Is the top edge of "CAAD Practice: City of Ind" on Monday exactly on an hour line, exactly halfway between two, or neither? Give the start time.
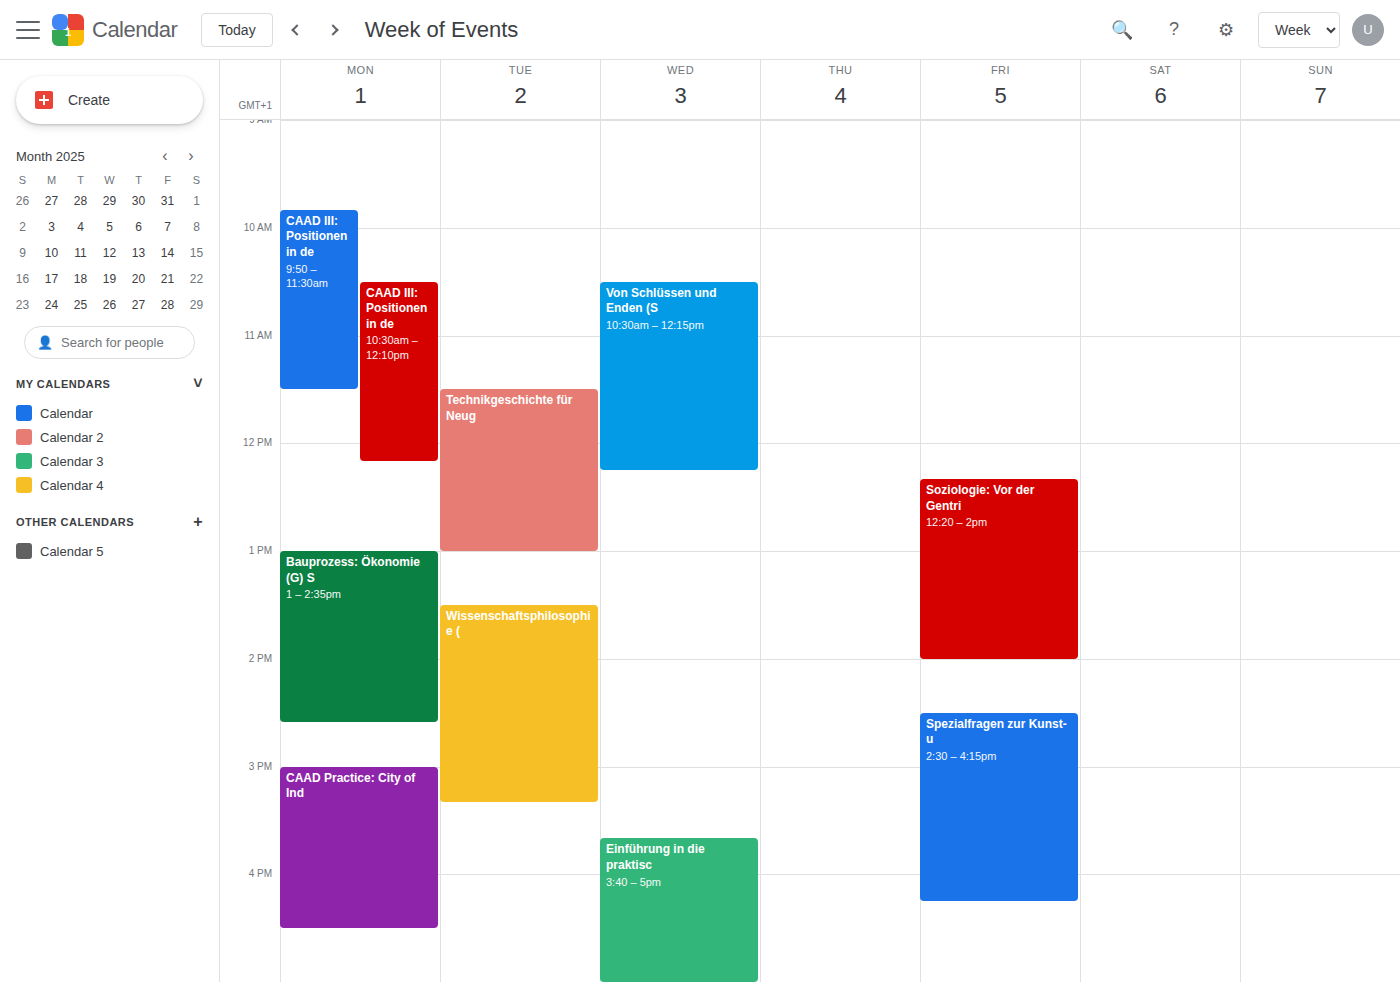
3:00 PM -- exactly on the 3 PM line.